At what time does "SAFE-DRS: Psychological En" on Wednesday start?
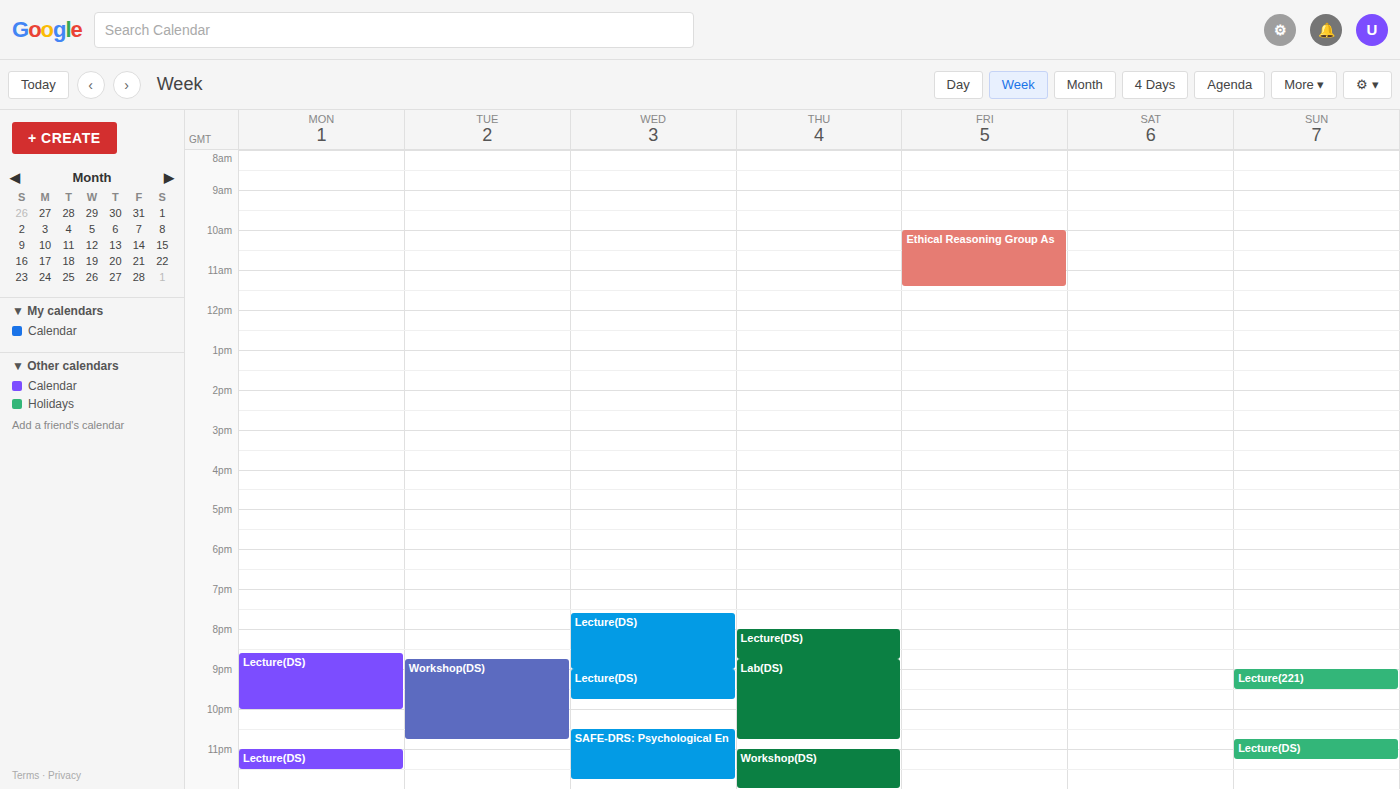
10:30 PM